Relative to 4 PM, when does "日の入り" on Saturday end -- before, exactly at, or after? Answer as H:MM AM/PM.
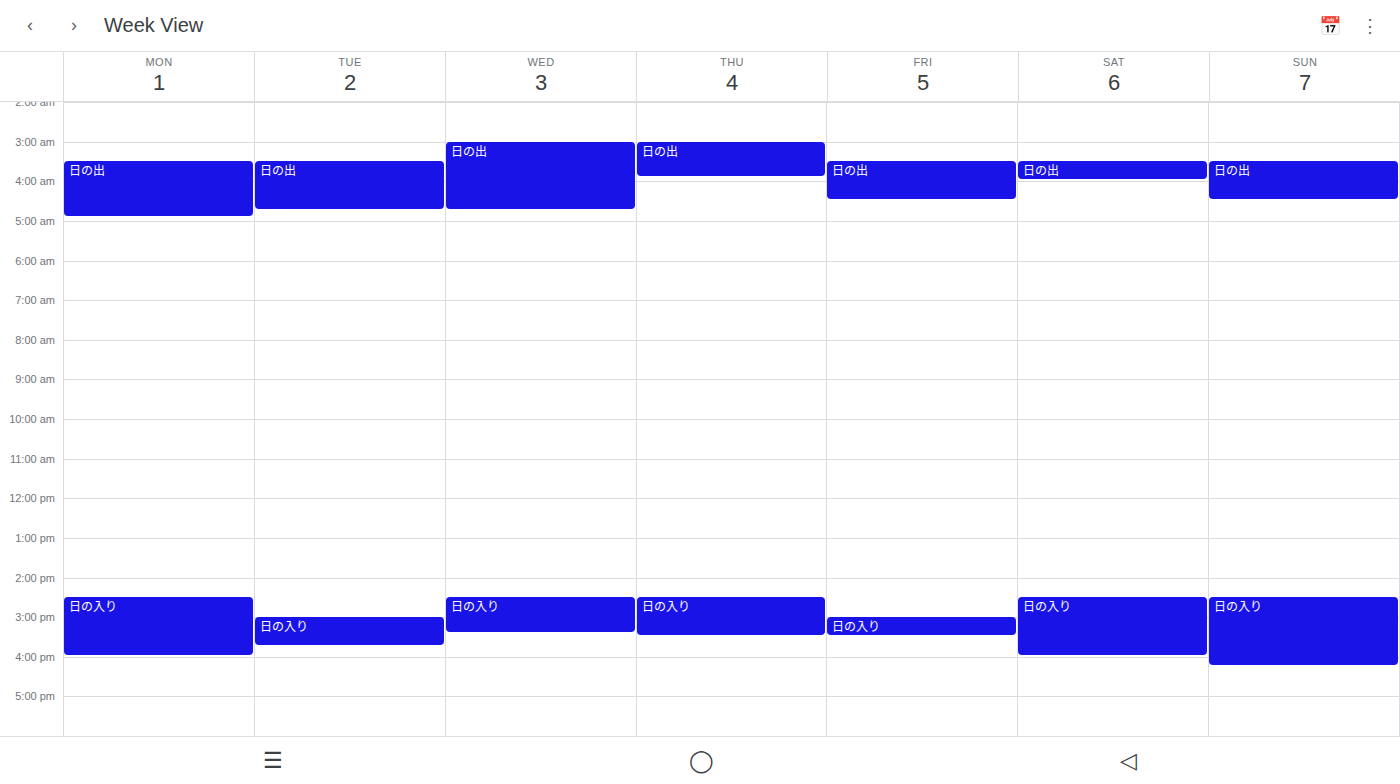
4:00 PM -- exactly at 4 PM, on the 4 PM line.